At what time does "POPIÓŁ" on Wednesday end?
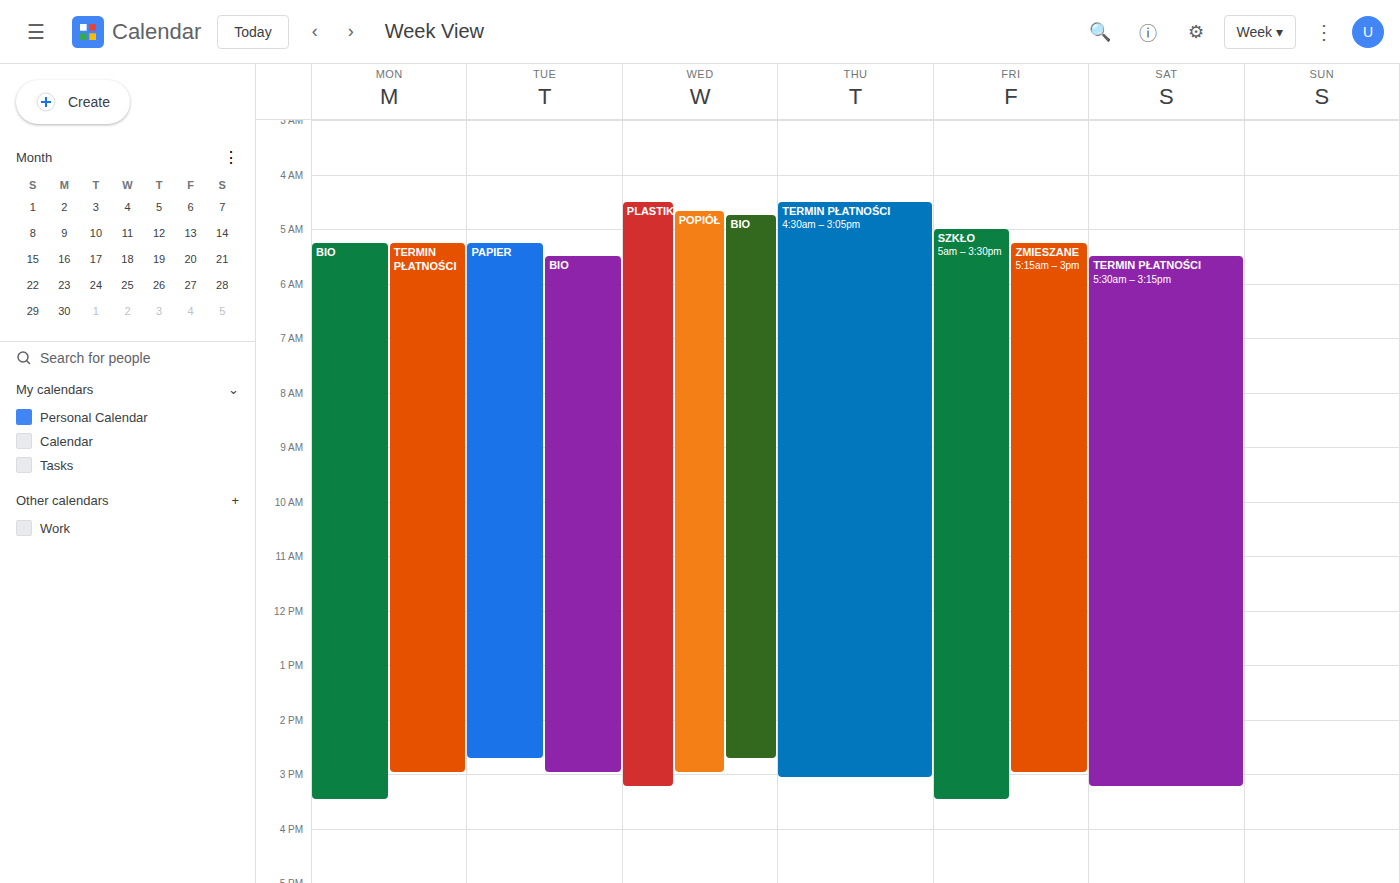
3:00 PM